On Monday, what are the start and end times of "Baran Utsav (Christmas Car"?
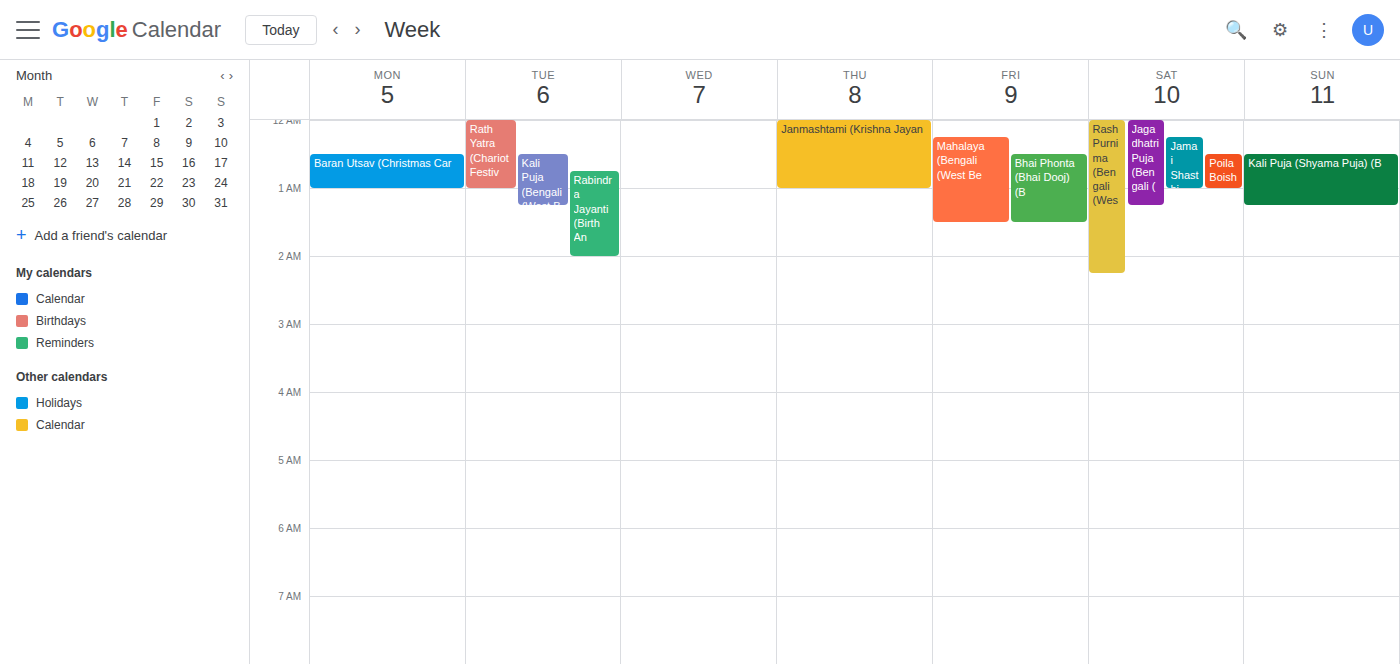
12:30 AM to 1:00 AM